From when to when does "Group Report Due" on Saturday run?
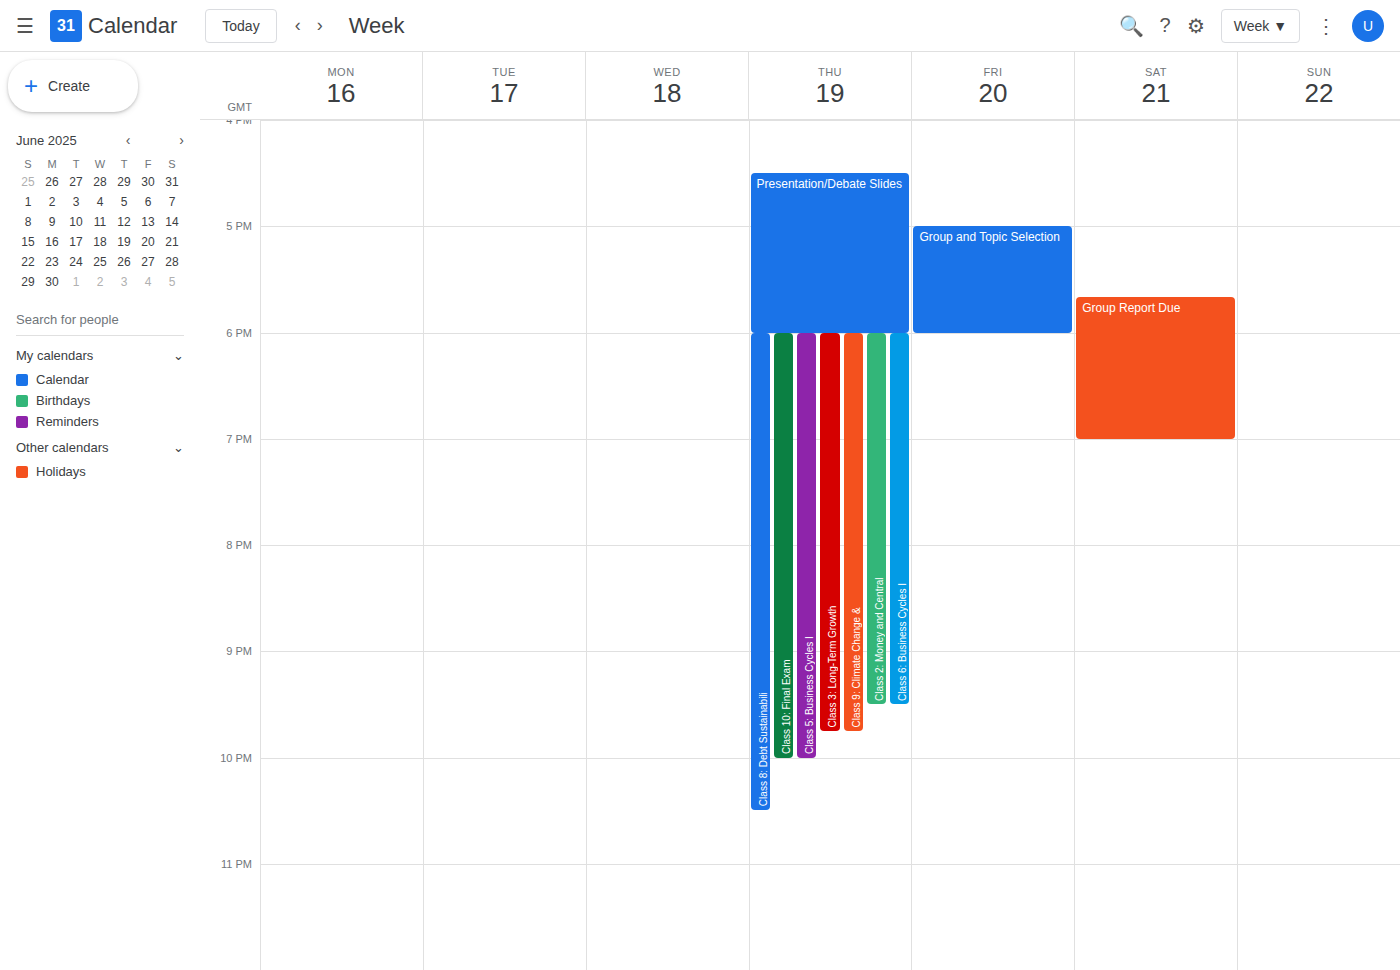
5:40 PM to 7:00 PM